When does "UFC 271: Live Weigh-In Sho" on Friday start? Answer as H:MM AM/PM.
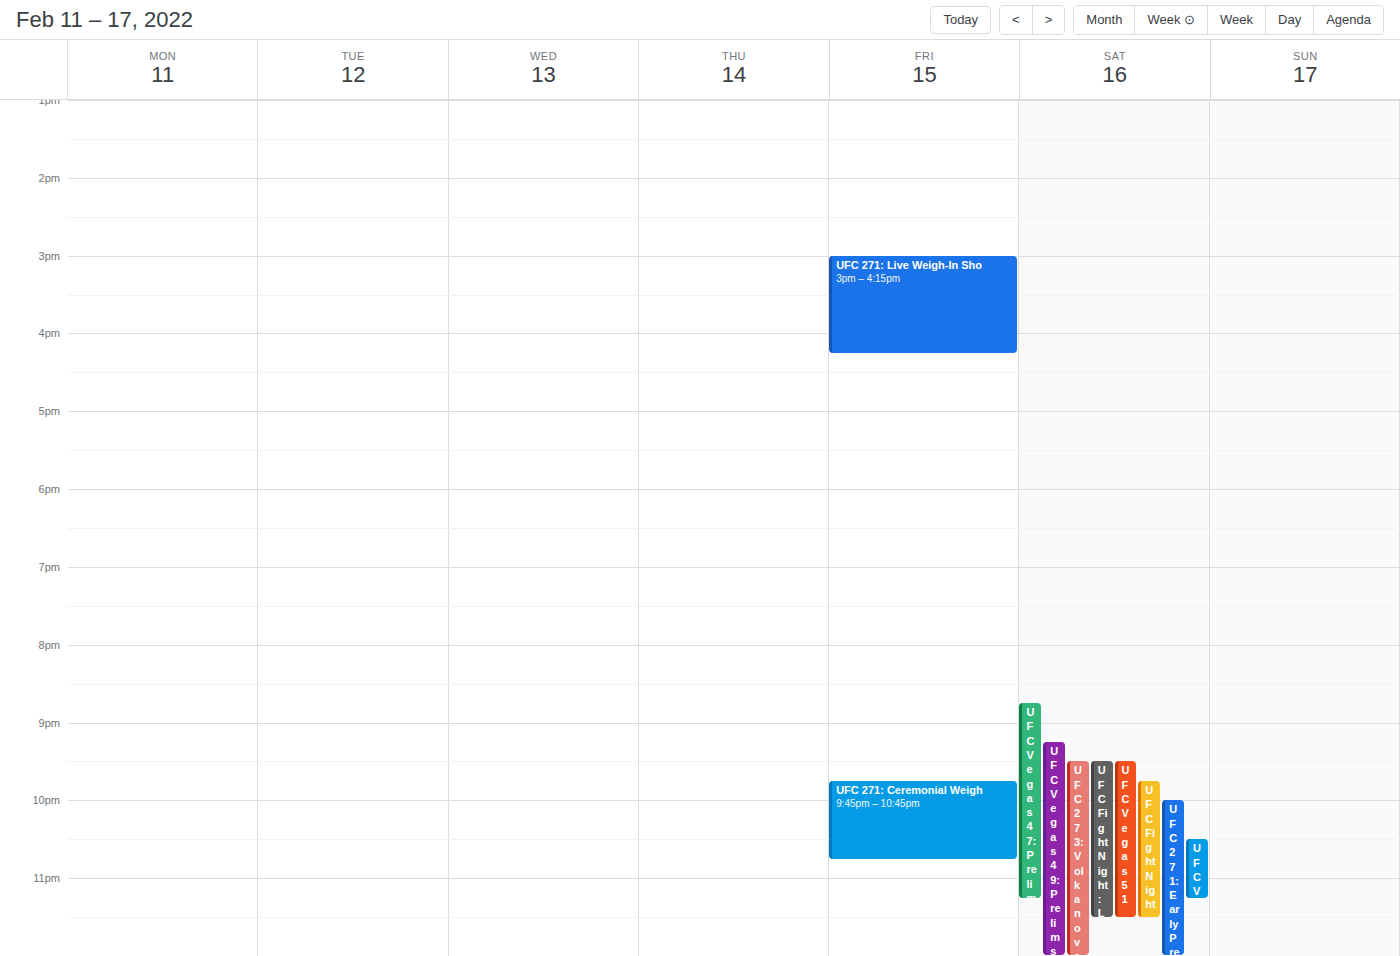
3:00 PM